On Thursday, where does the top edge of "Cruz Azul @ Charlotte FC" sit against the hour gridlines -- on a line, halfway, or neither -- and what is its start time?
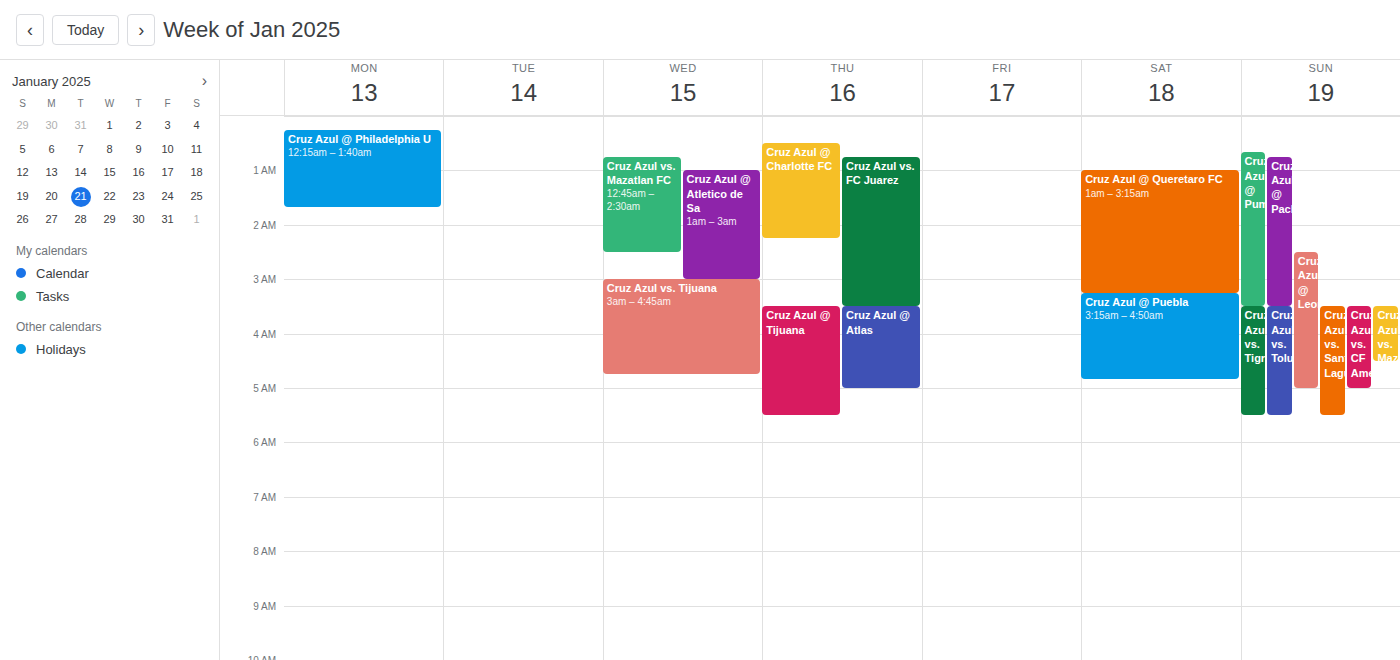
12:30 AM -- halfway between the 12 AM and 1 AM lines.